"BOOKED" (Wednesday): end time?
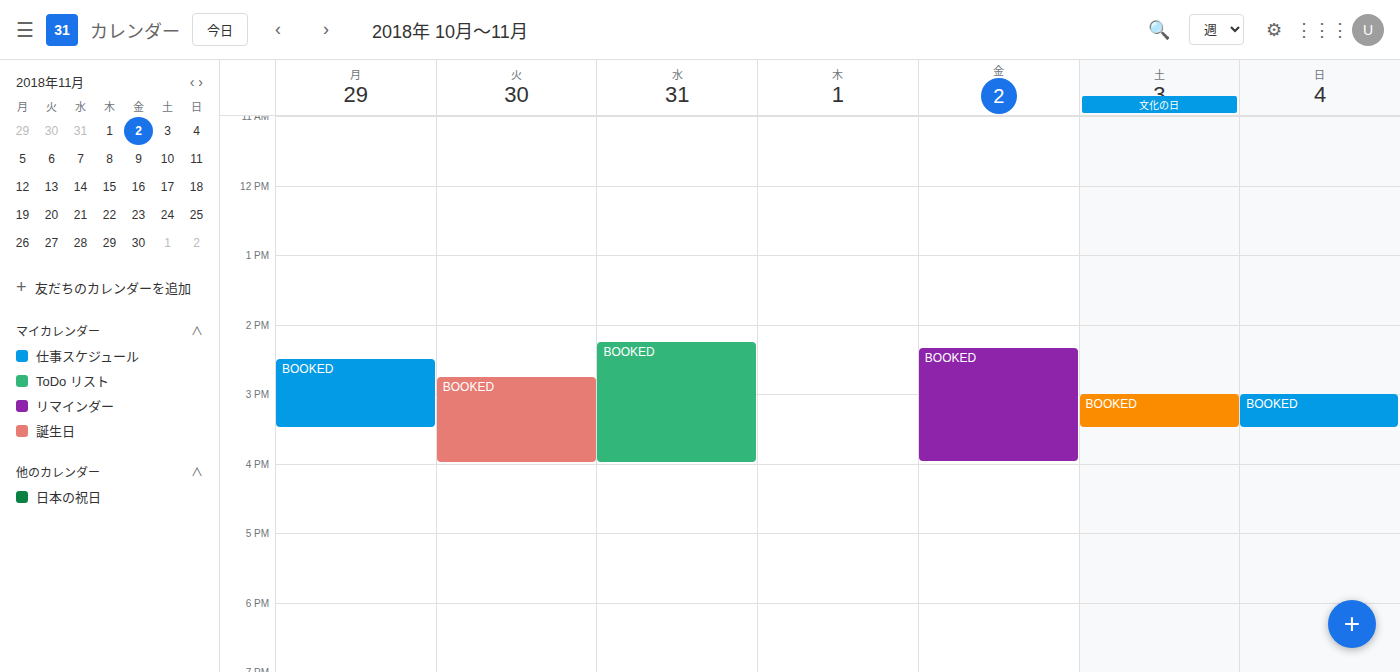
4:00 PM